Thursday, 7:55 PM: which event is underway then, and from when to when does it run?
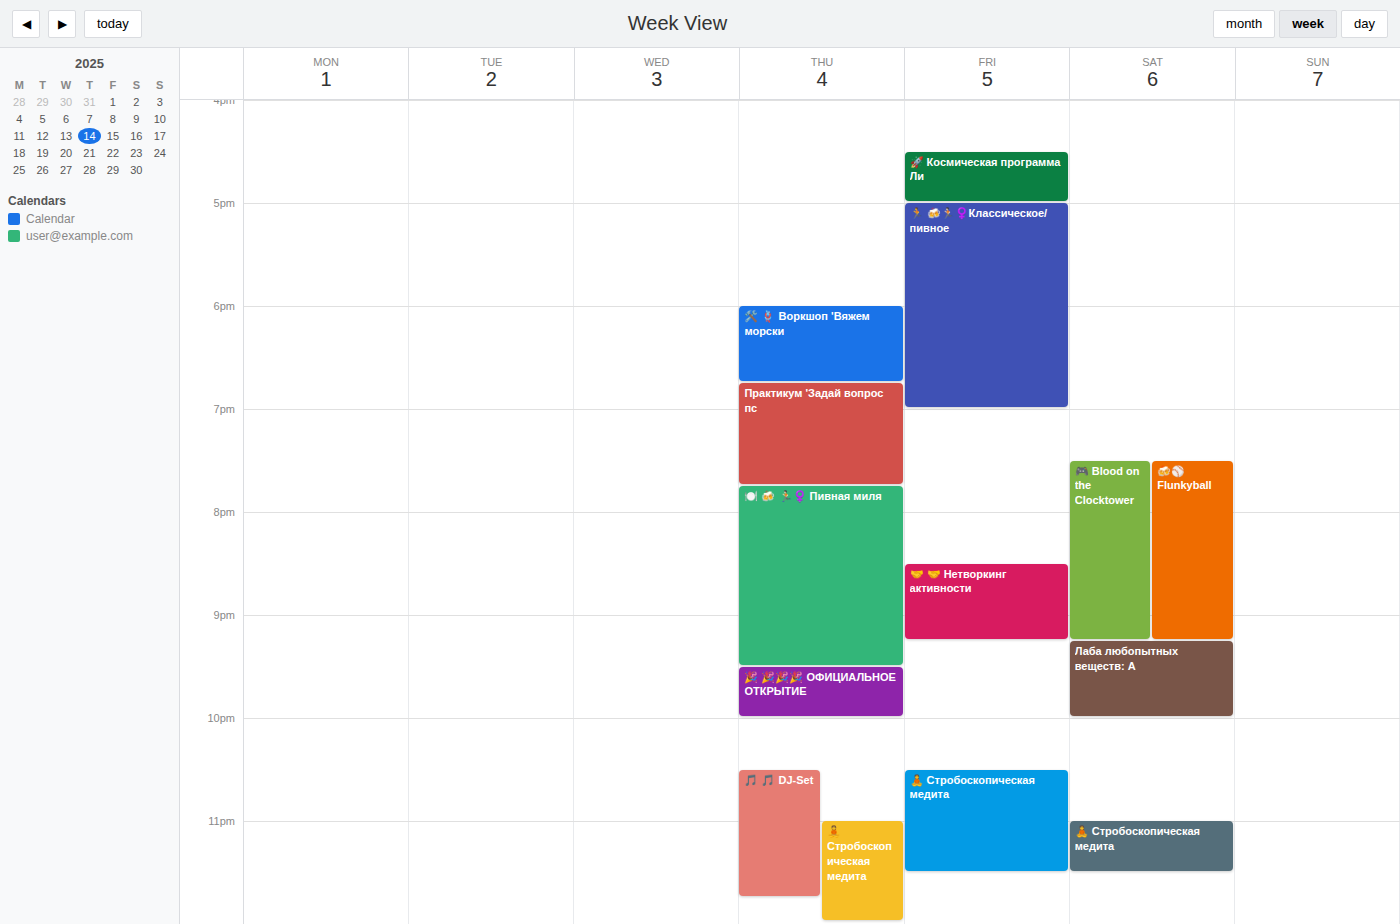
"🍽️ 🍻 🏃🏻♀️ Пивная миля", 7:45 PM to 9:30 PM